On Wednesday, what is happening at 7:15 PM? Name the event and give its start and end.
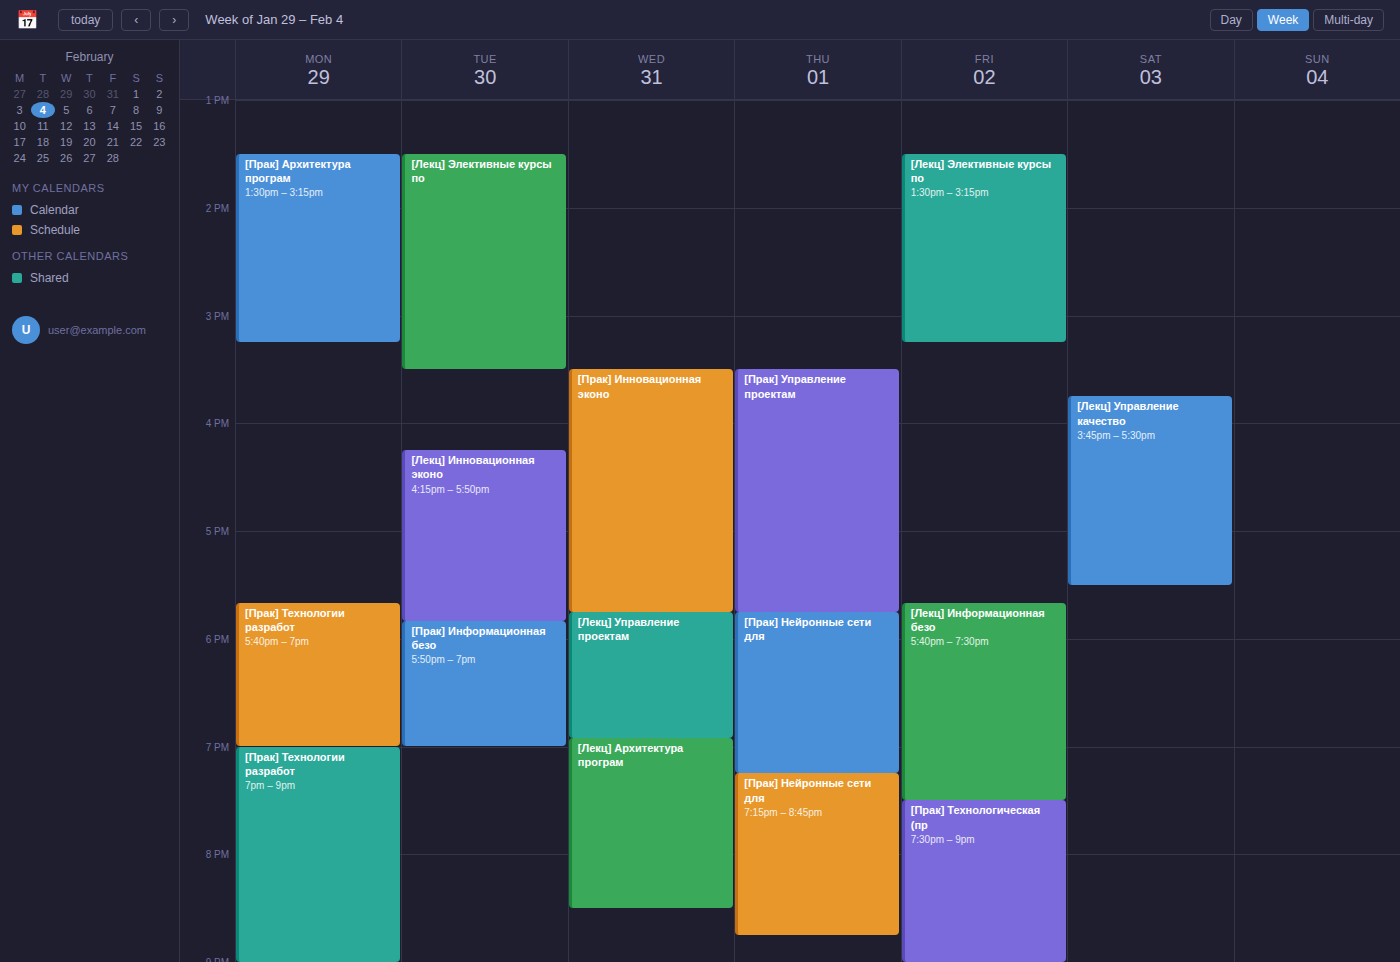
"[Лекц] Архитектура програм", 6:55 PM to 8:30 PM